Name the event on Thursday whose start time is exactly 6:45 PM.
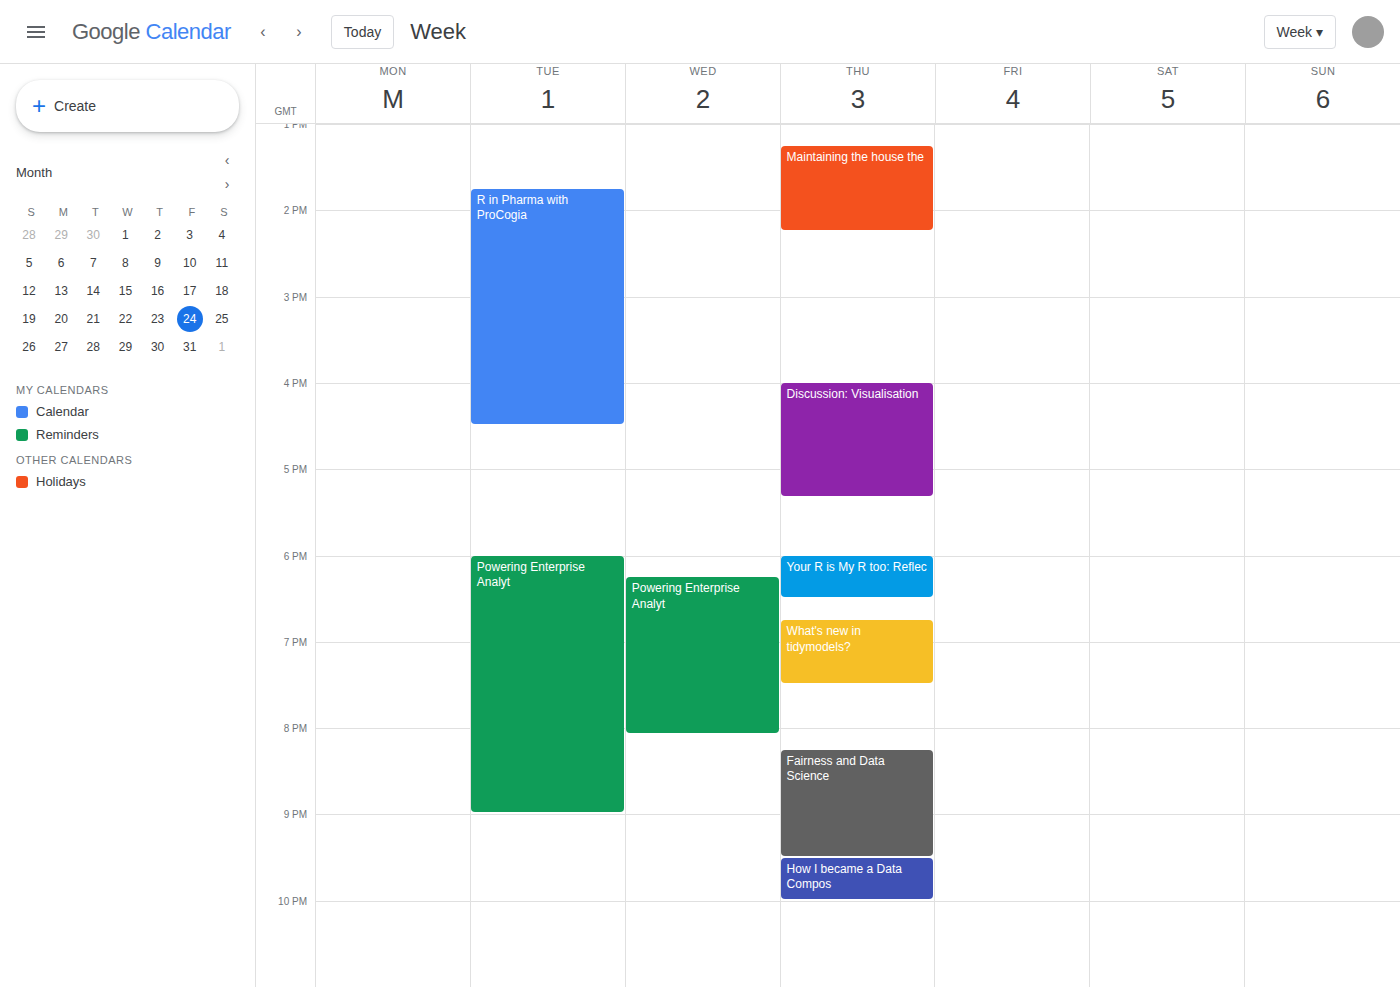
"What's new in tidymodels?"